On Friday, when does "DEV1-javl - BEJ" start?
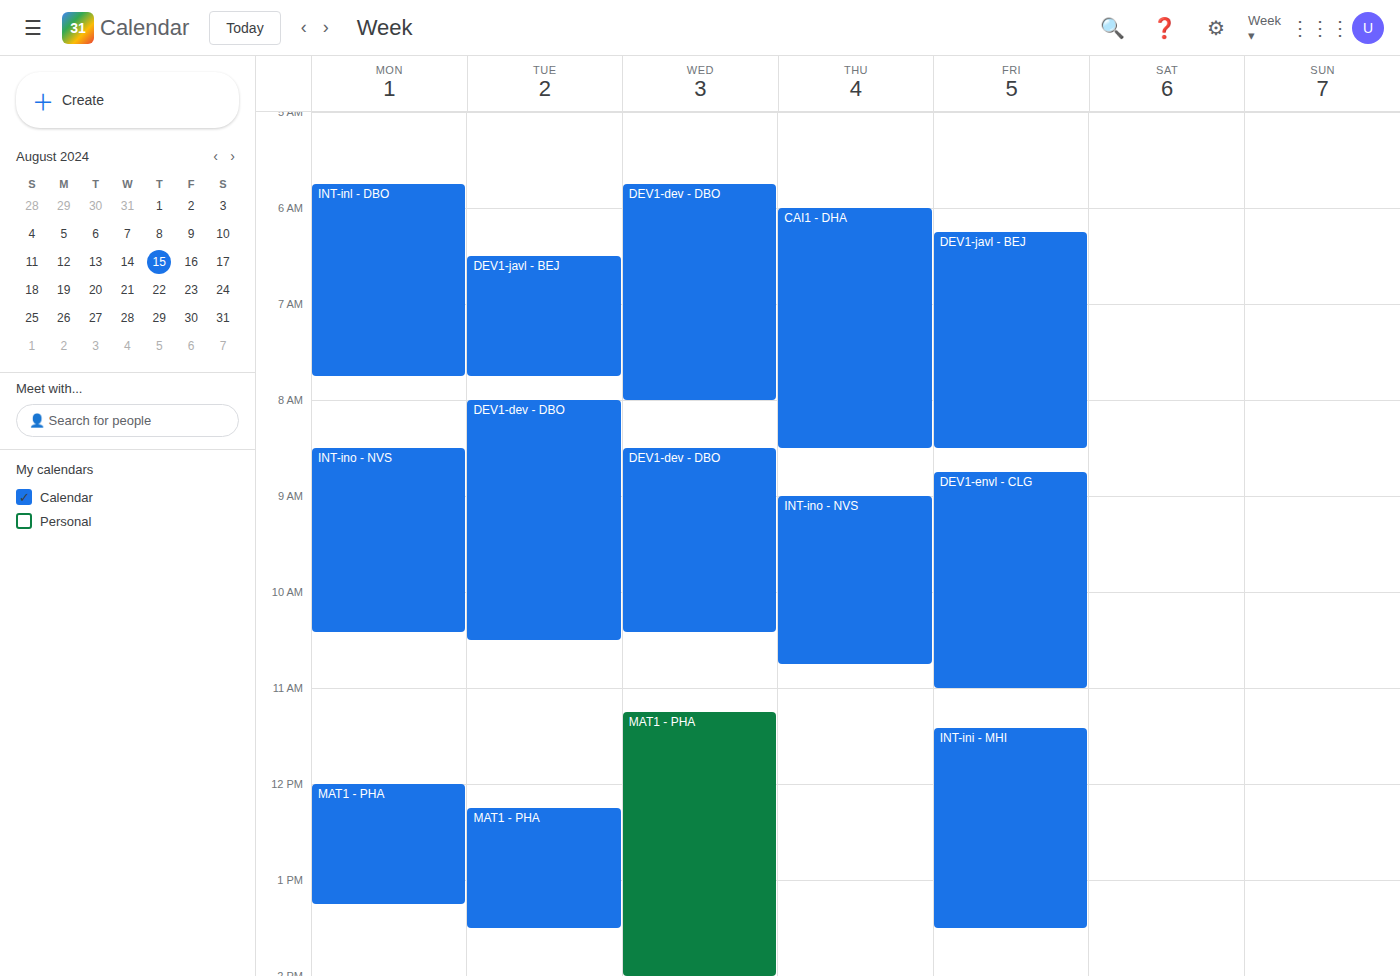
6:15 AM